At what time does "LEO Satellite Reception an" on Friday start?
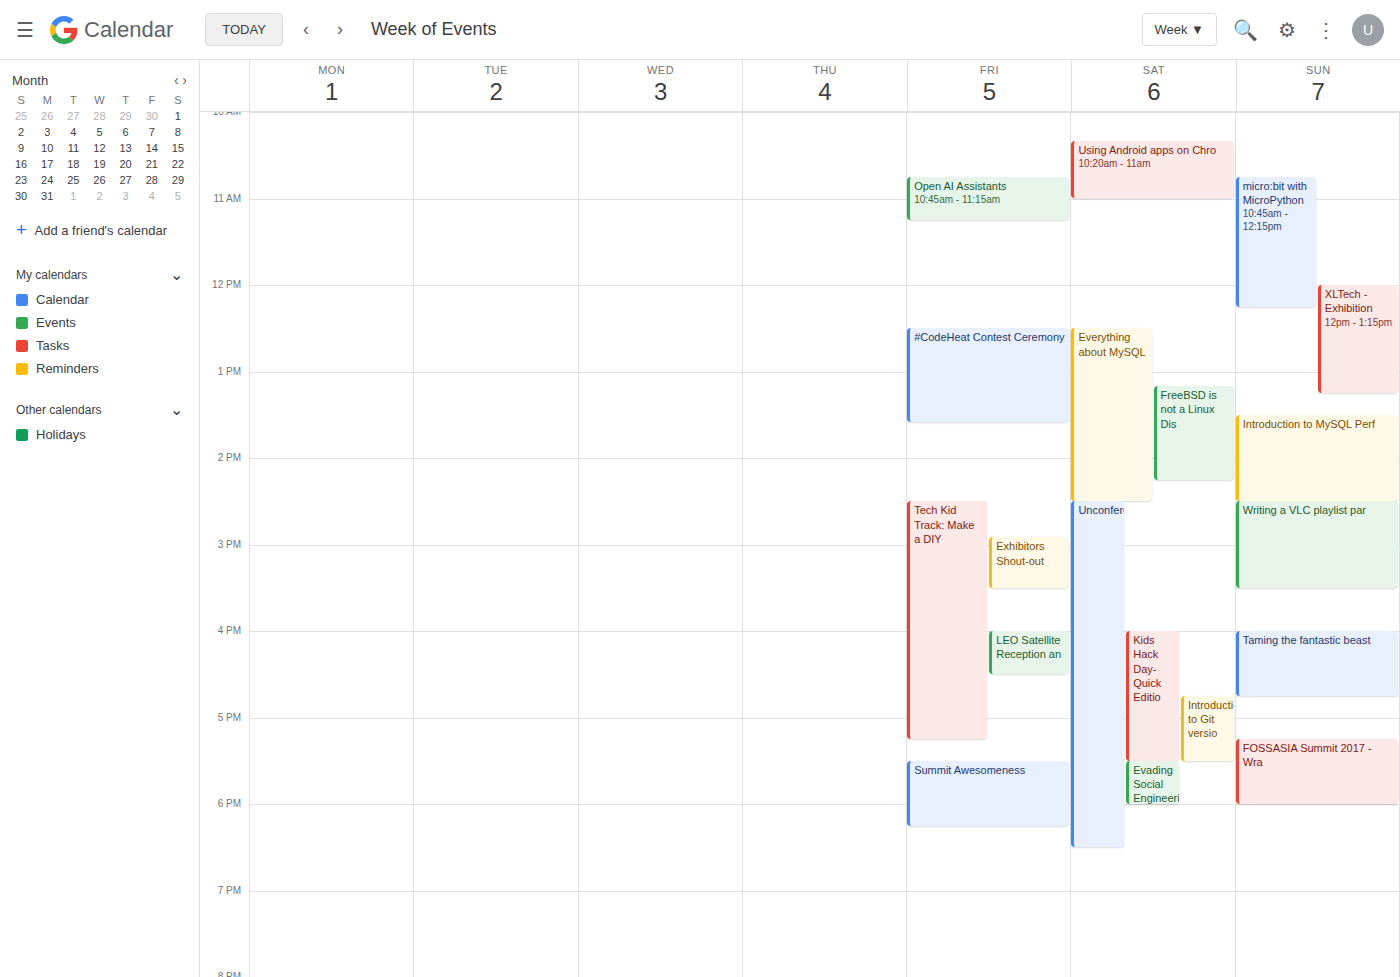
4:00 PM